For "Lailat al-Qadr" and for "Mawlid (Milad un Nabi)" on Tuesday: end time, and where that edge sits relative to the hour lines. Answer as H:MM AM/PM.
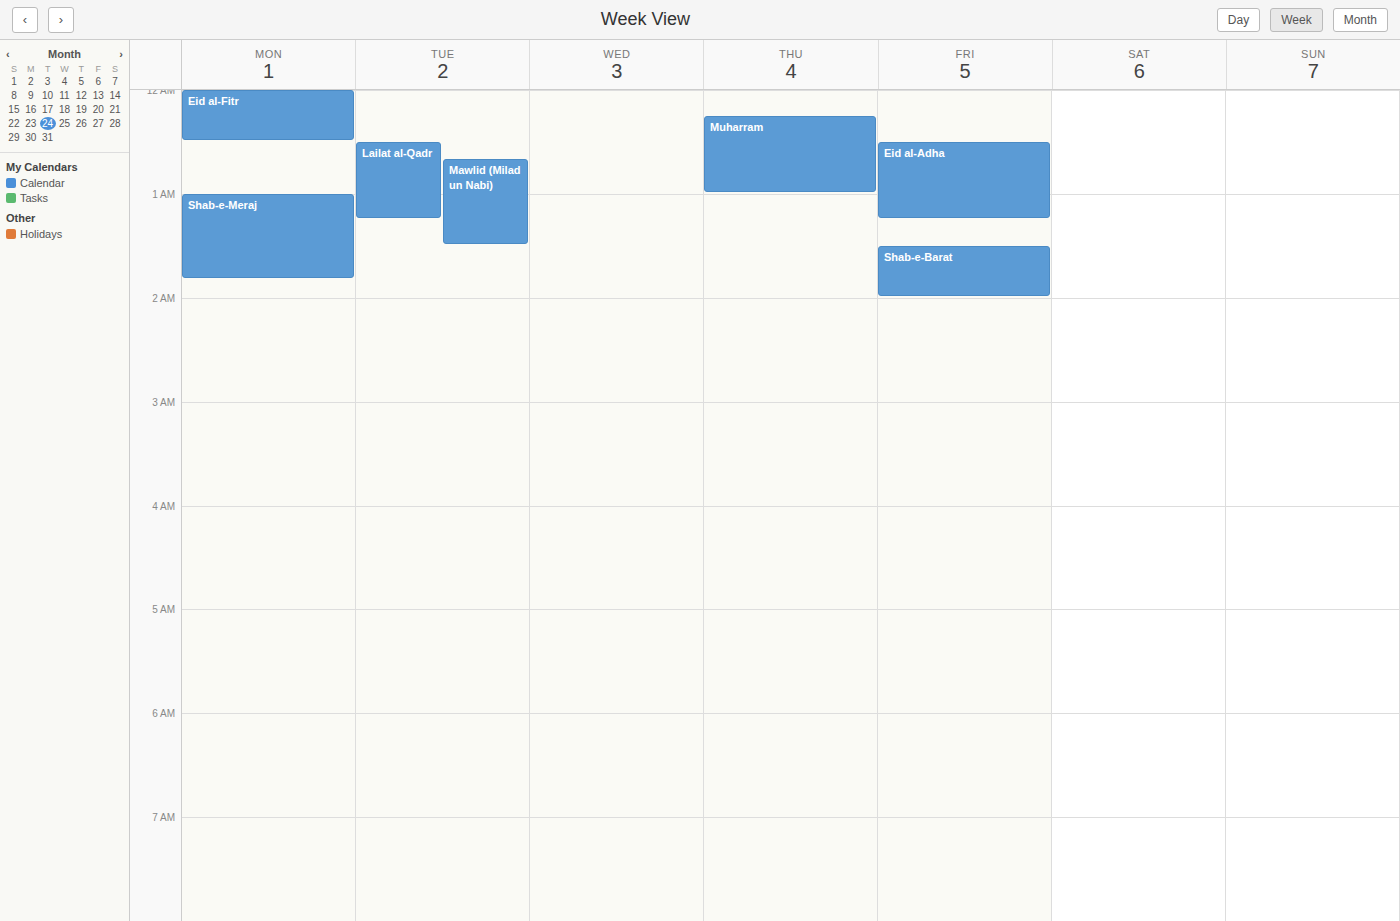
"Lailat al-Qadr": 1:15 AM, neither: a quarter of the way from the 1 AM line to the 2 AM line. "Mawlid (Milad un Nabi)": 1:30 AM, halfway between the 1 AM and 2 AM lines.